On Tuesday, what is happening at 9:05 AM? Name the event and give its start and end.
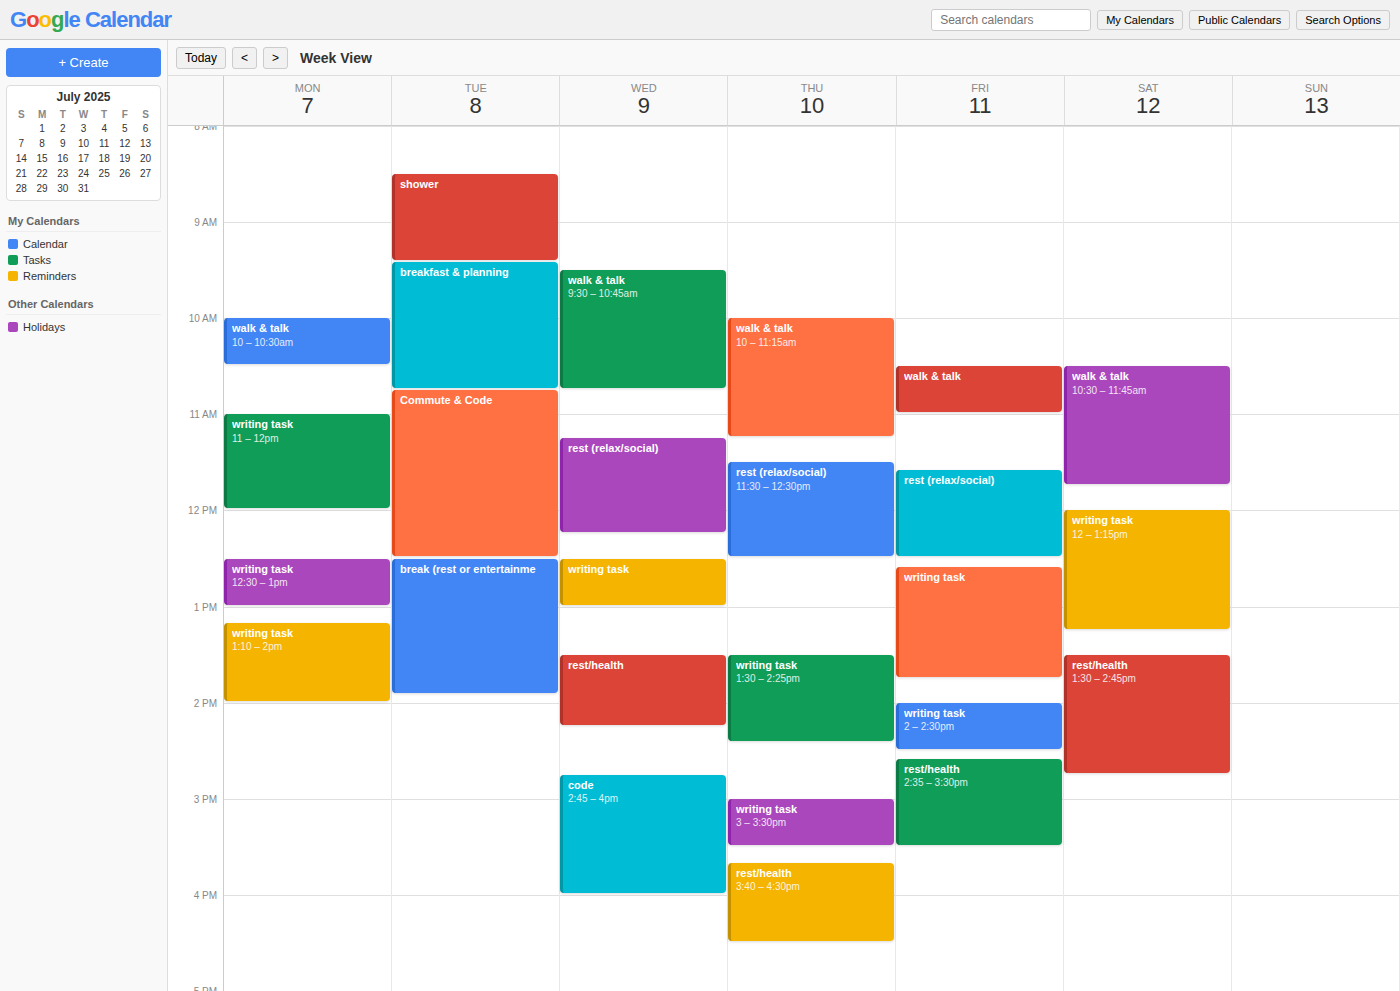
"shower", 8:30 AM to 9:25 AM